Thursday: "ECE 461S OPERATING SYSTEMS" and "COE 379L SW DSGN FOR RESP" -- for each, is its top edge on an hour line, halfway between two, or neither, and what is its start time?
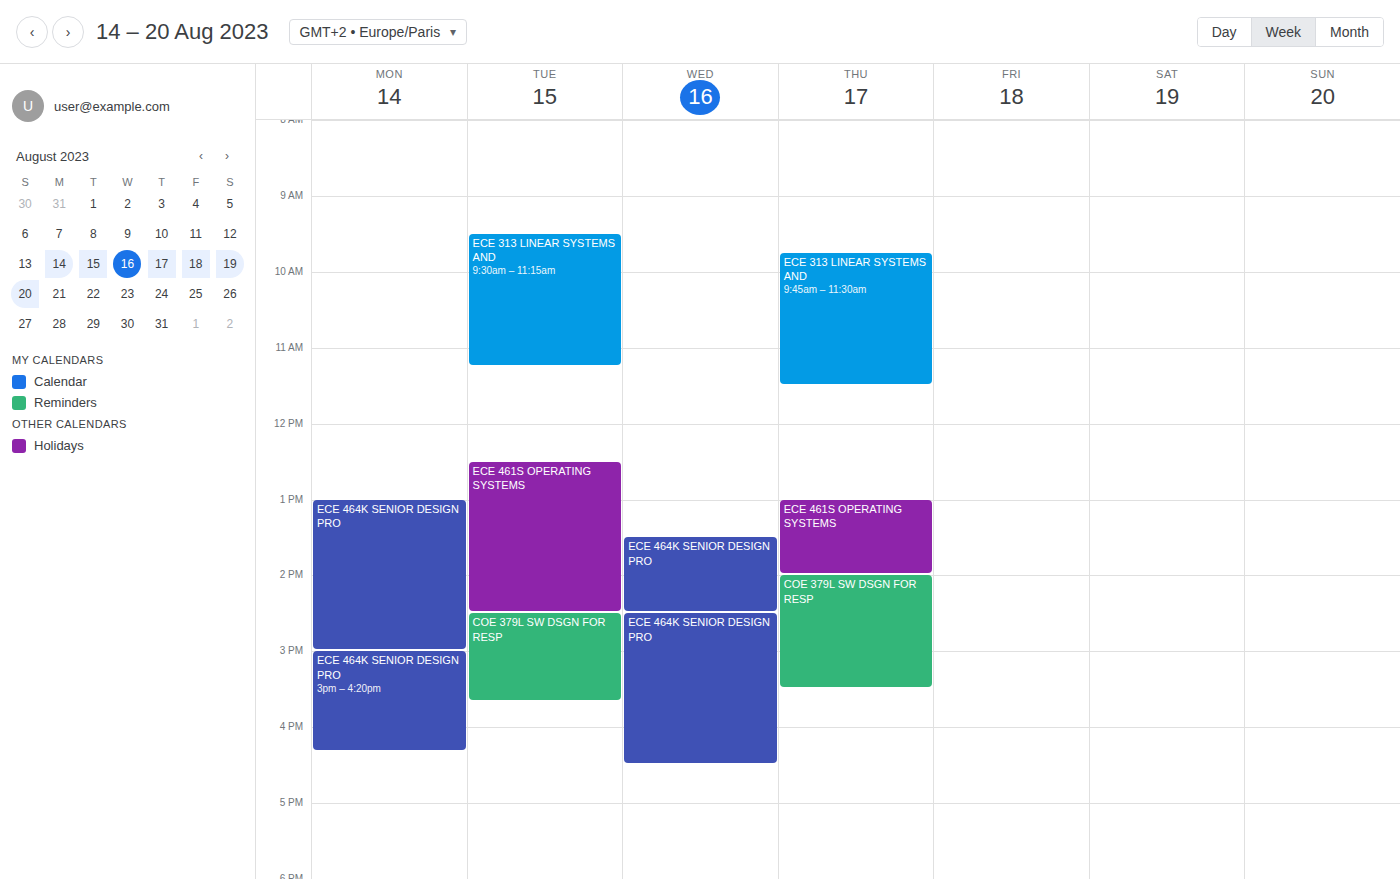
"ECE 461S OPERATING SYSTEMS": 1:00 PM, exactly on the 1 PM line. "COE 379L SW DSGN FOR RESP": 2:00 PM, exactly on the 2 PM line.